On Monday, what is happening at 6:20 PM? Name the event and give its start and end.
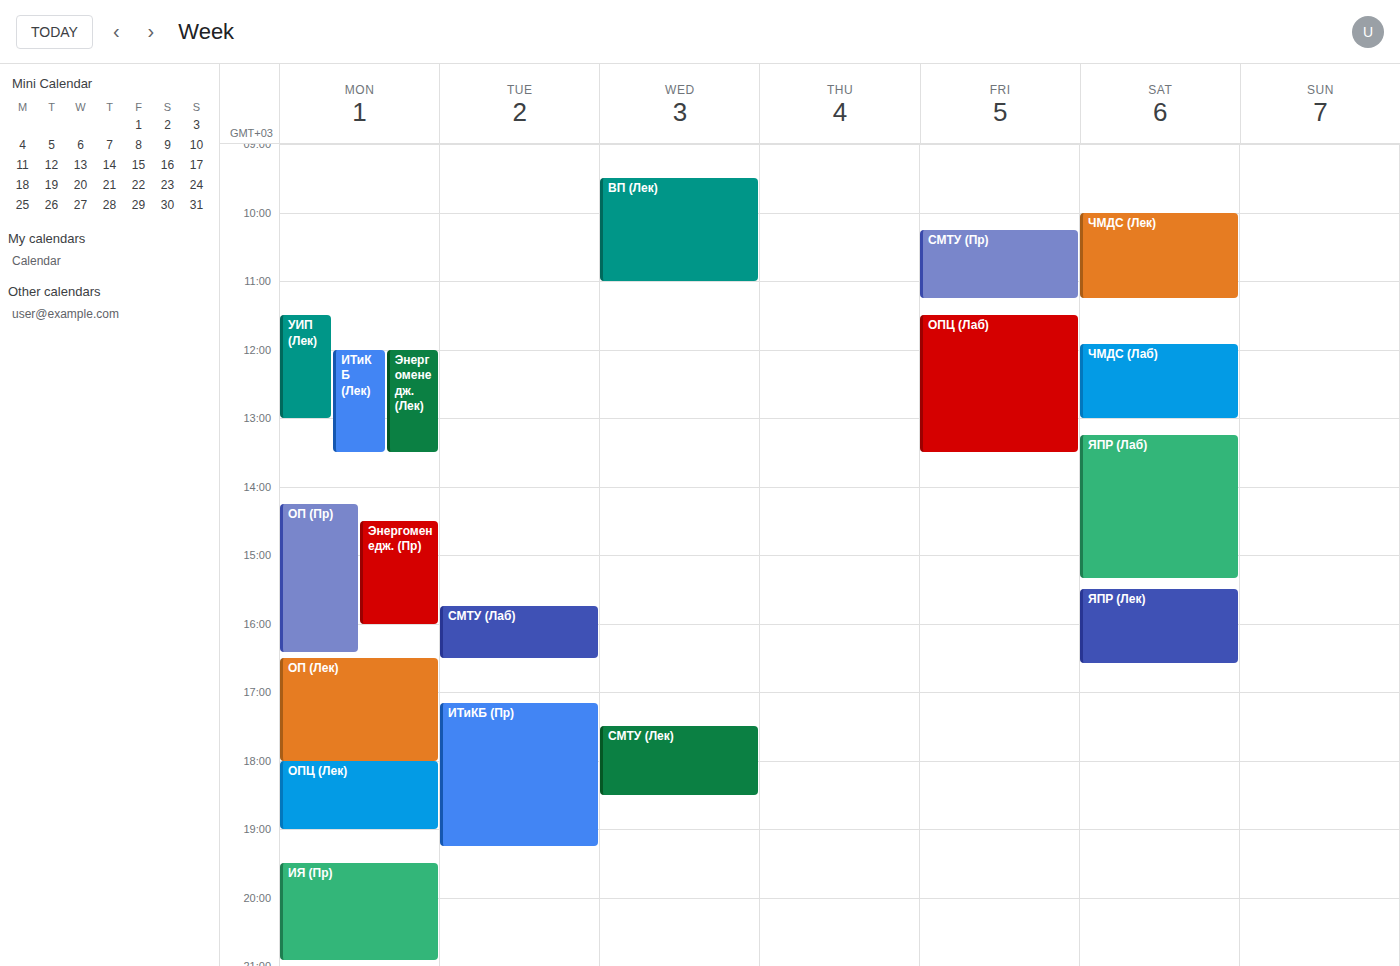
"ОПЦ (Лек)", 6:00 PM to 7:00 PM